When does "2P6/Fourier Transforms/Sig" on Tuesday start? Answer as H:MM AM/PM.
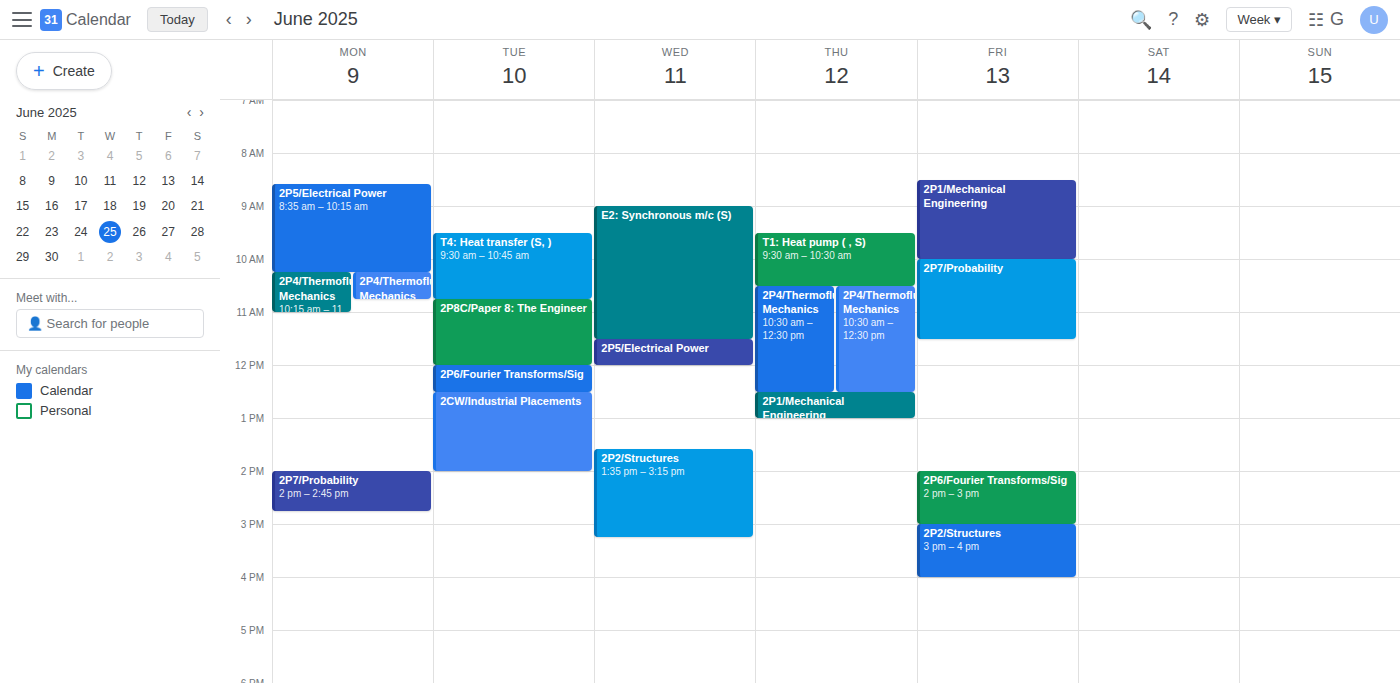
12:00 PM